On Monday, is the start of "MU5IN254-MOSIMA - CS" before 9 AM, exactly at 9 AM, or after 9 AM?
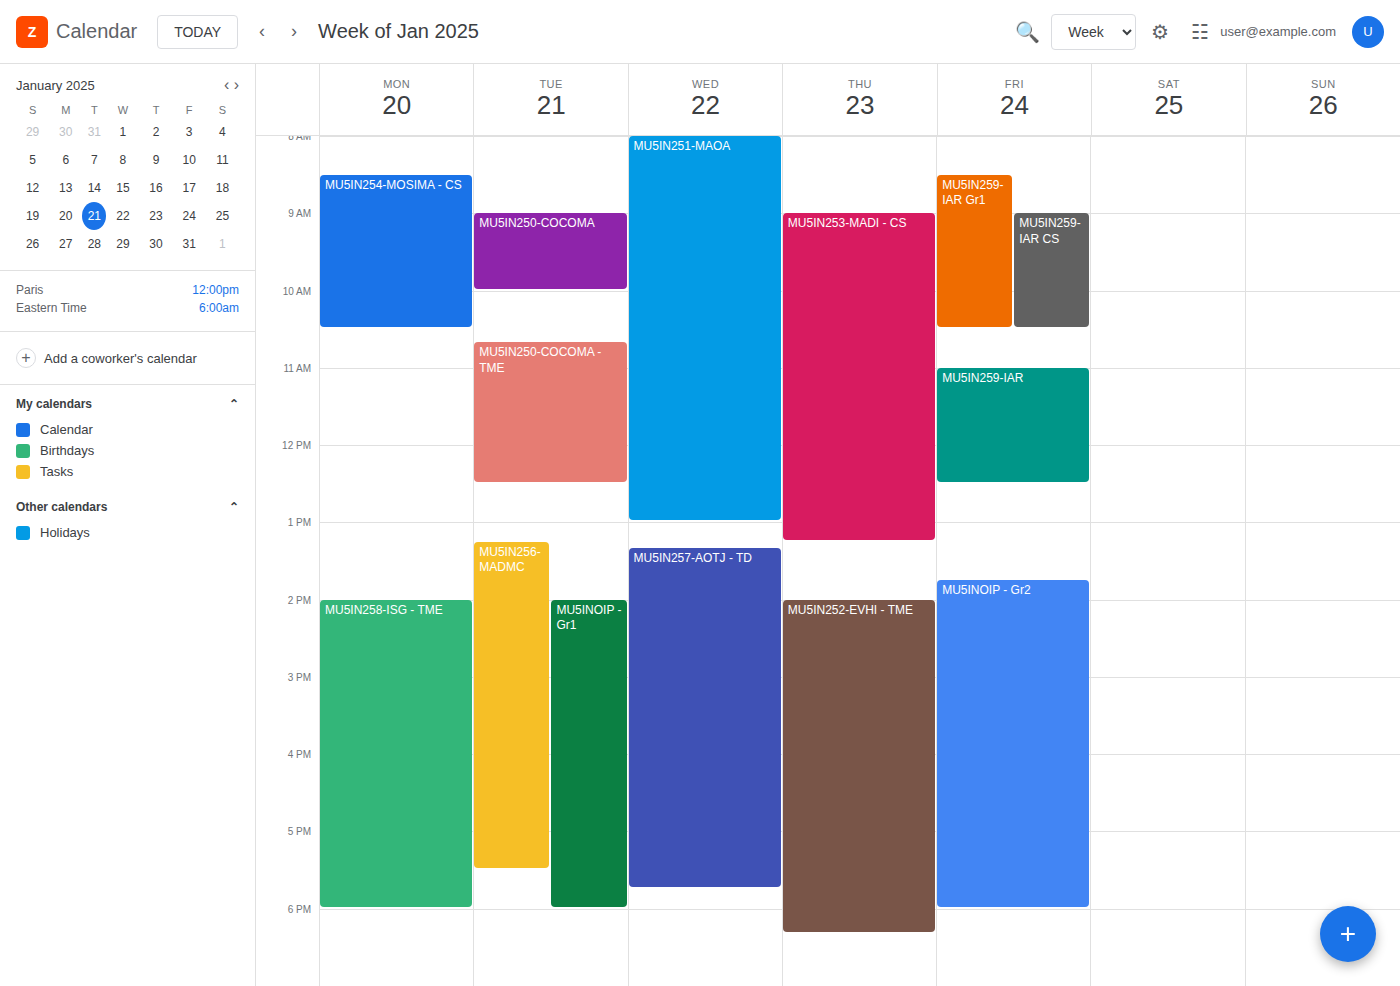
8:30 AM -- before 9 AM, 30 minutes above the 9 AM line.